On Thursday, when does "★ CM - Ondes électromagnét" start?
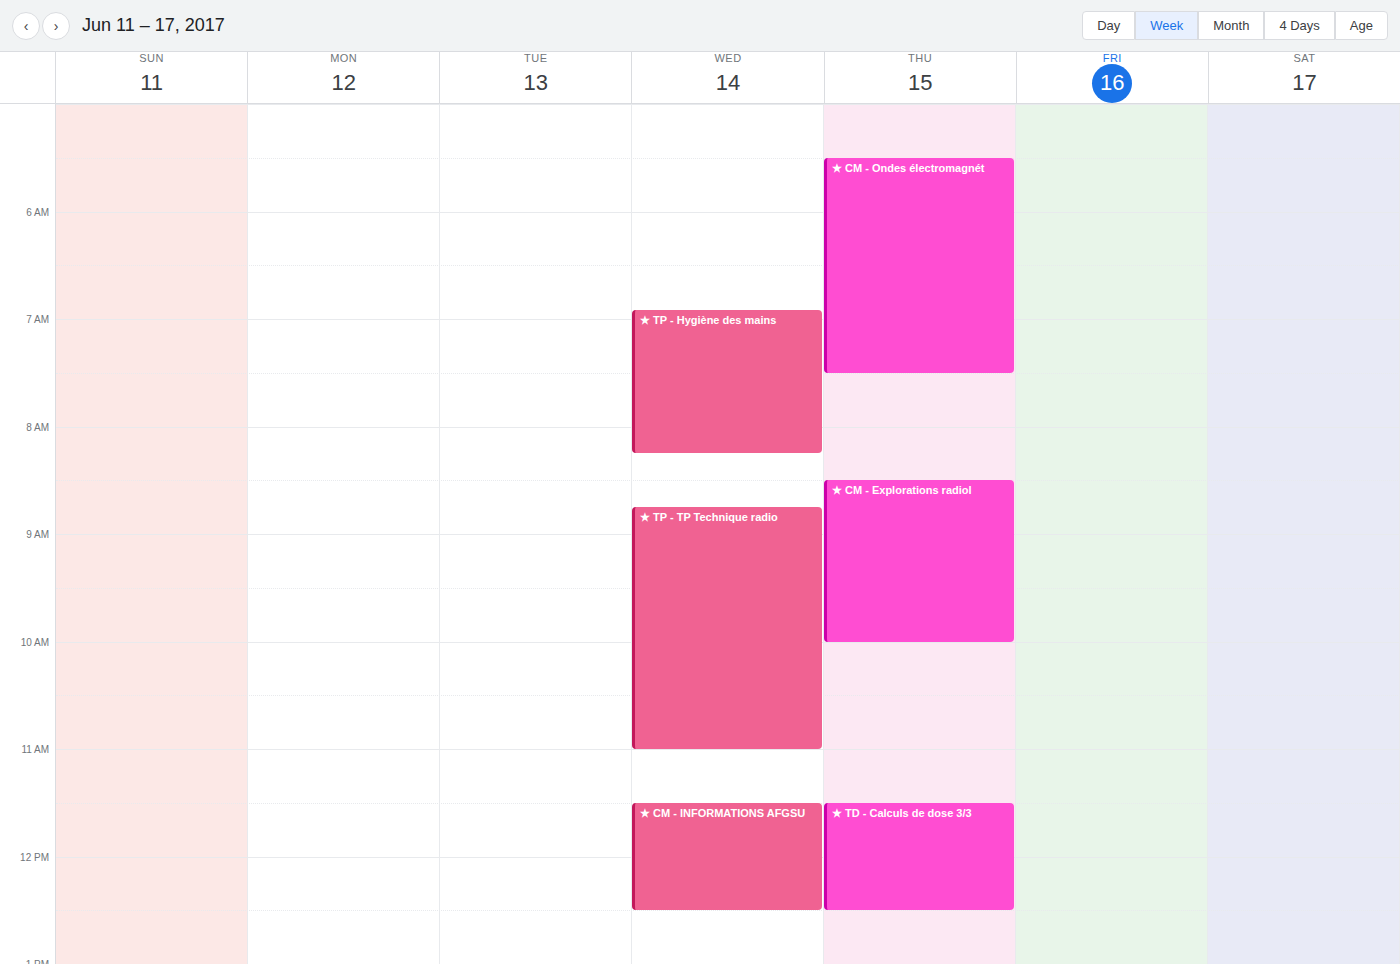
5:30 AM